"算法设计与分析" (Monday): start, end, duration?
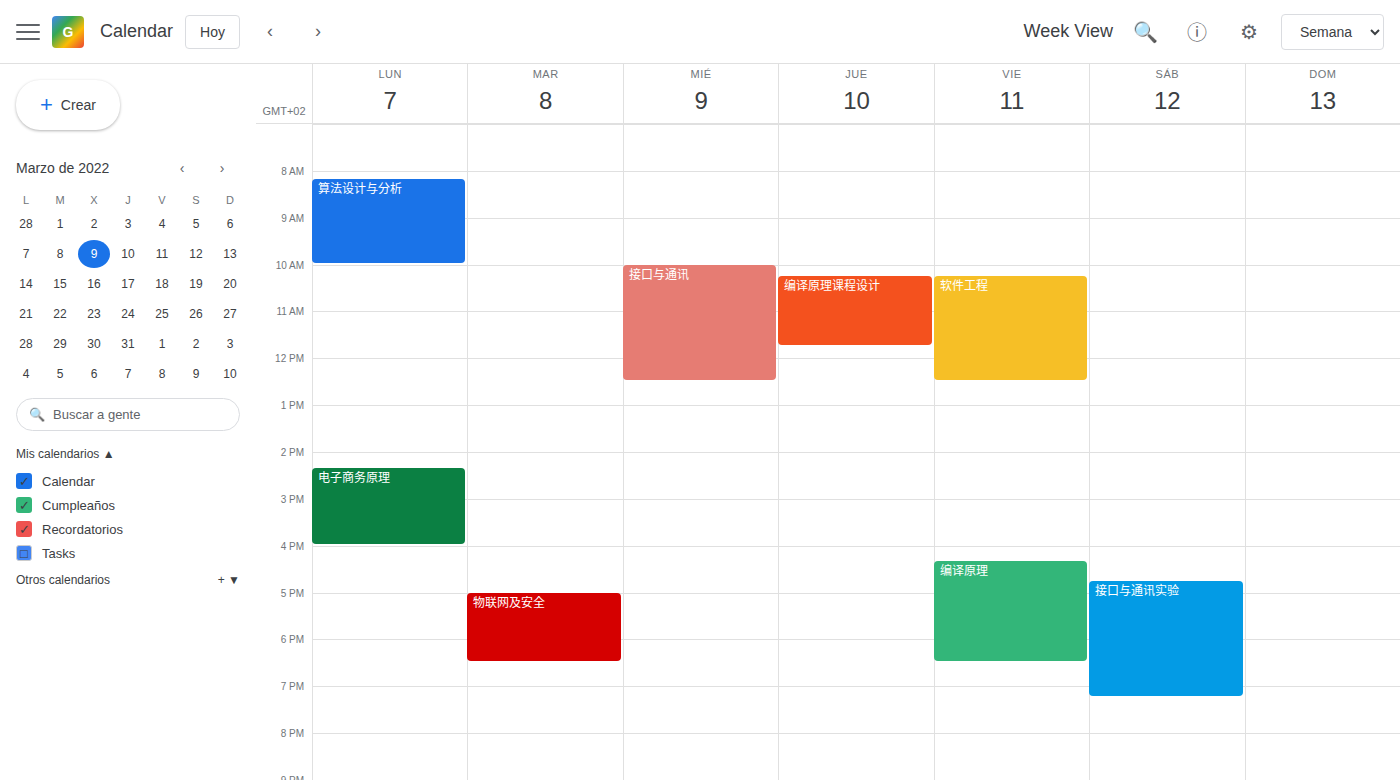
8:10 AM to 10:00 AM, 1 hour 50 minutes